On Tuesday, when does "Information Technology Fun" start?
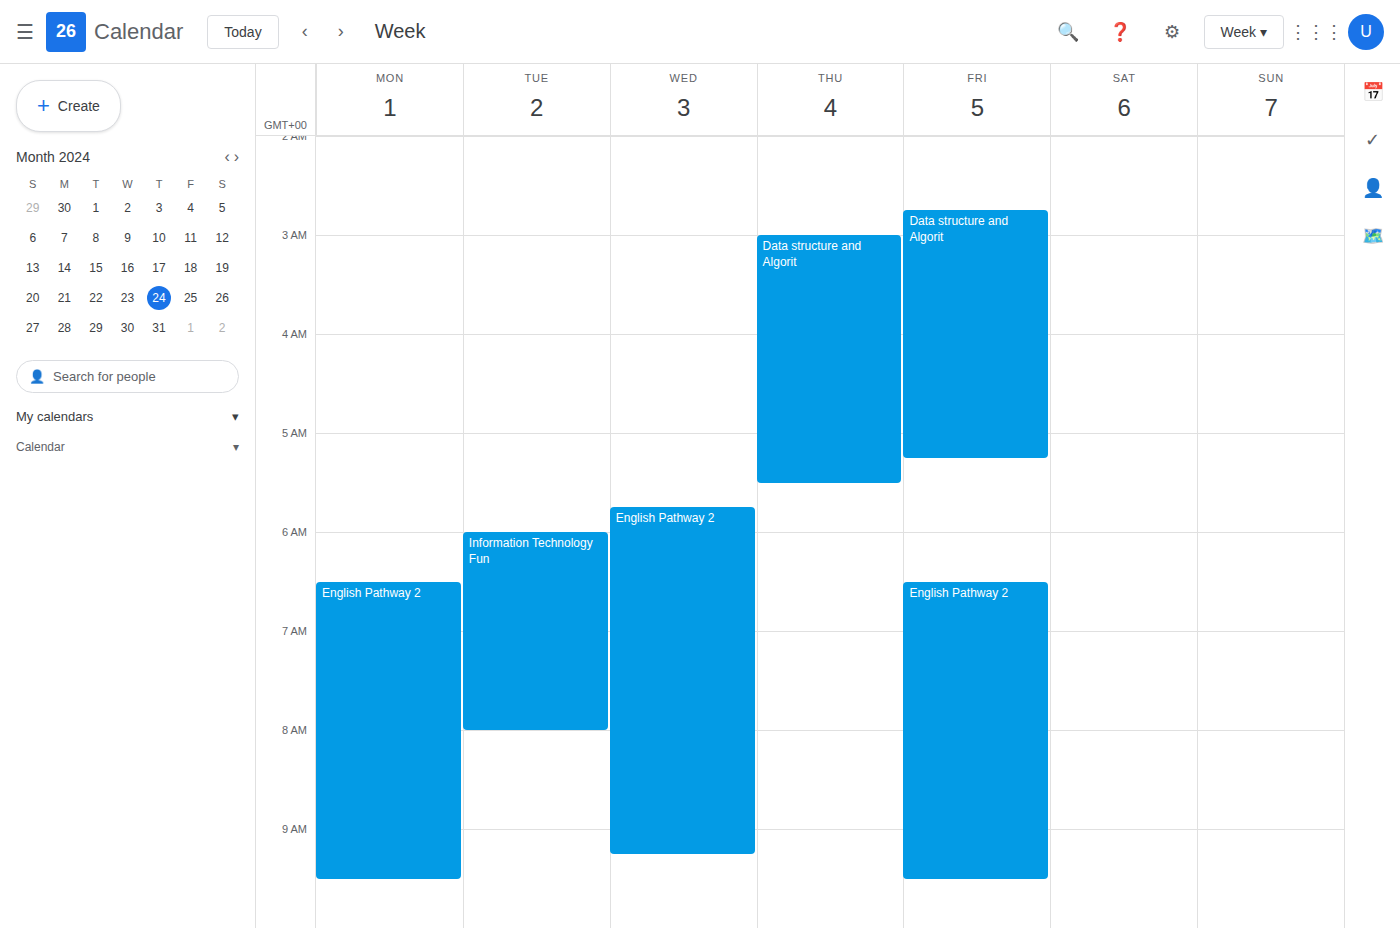
6:00 AM